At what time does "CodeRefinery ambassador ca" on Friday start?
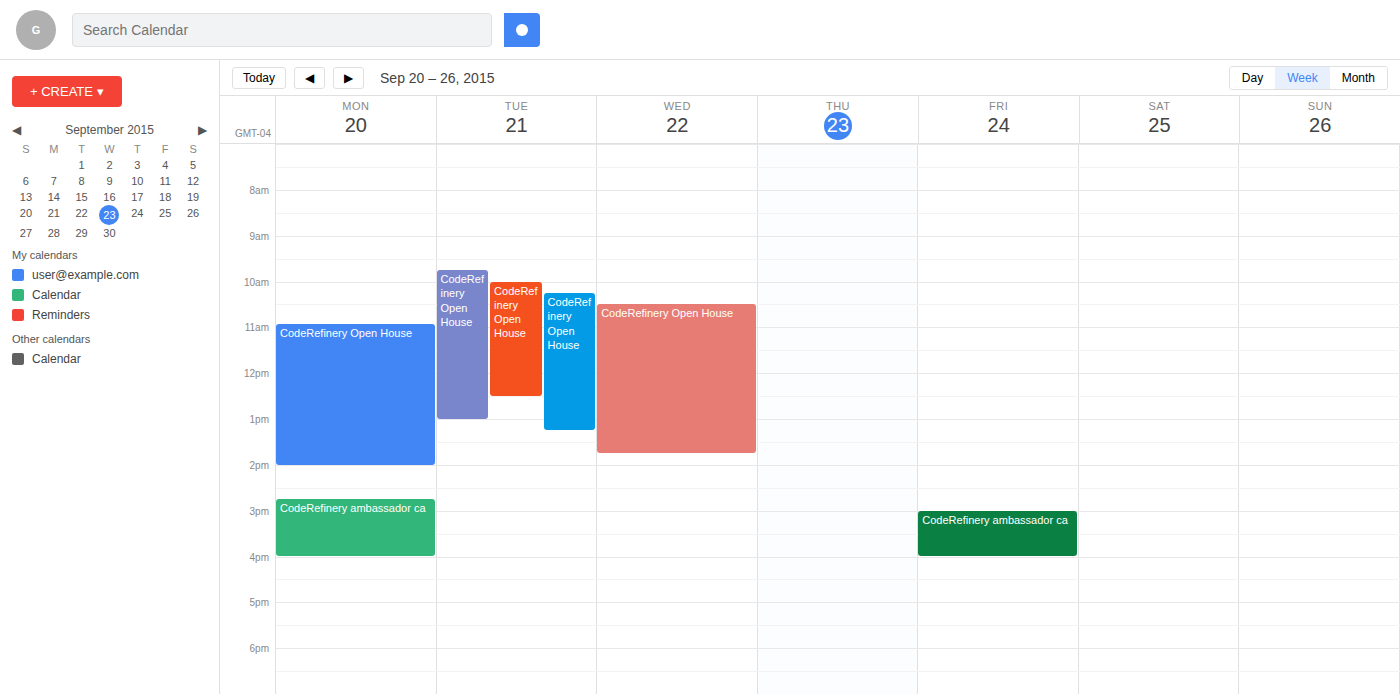
3:00 PM